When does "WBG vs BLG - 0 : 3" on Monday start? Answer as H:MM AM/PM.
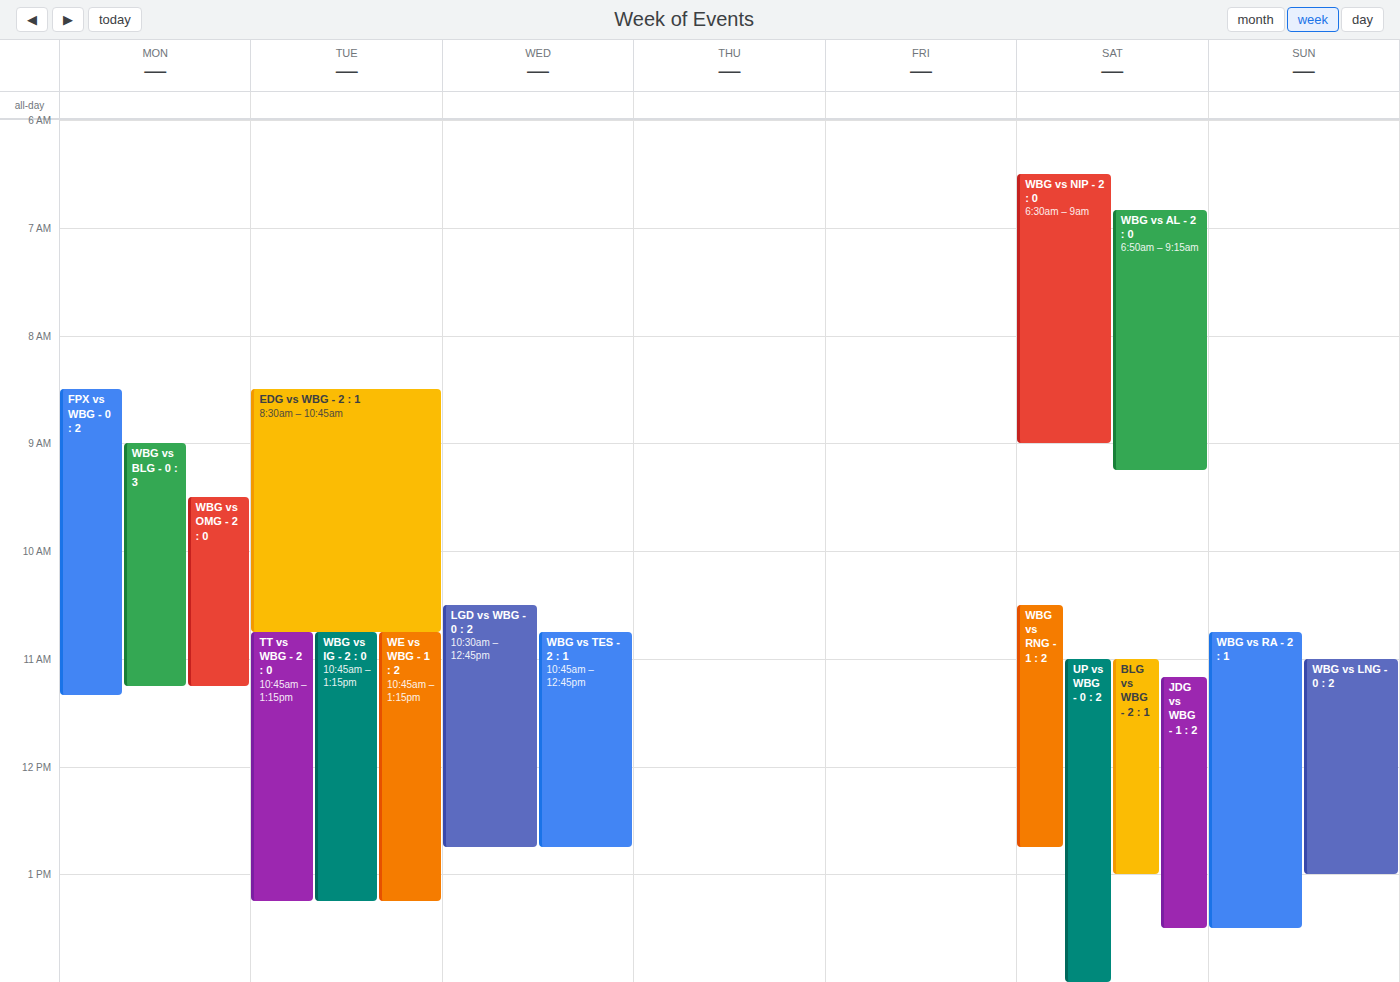
9:00 AM